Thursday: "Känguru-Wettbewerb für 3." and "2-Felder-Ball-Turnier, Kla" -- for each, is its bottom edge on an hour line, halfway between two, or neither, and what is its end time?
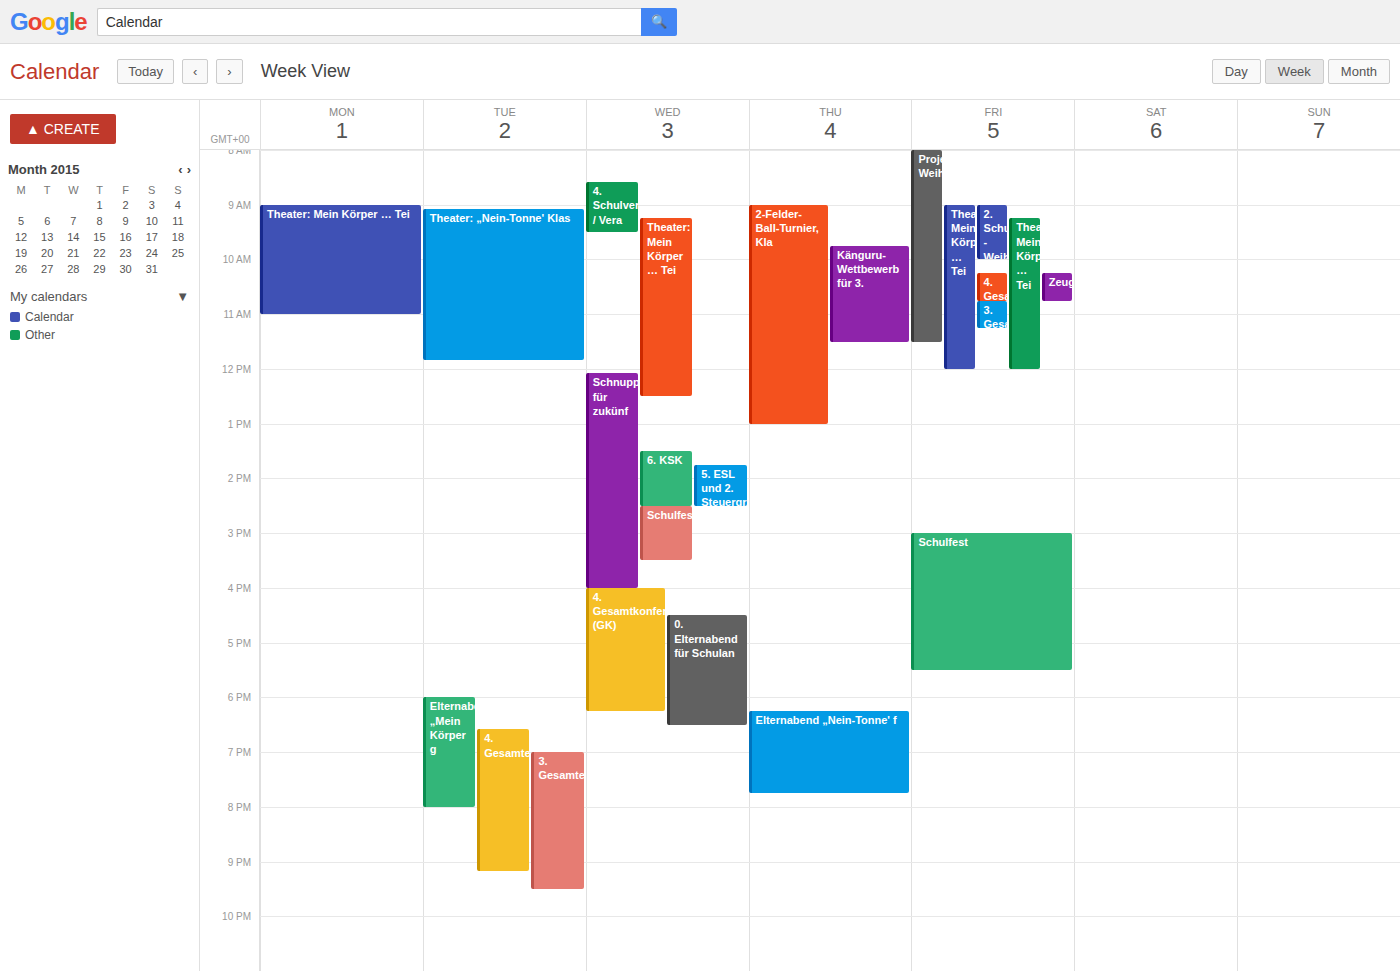
"Känguru-Wettbewerb für 3.": 11:30 AM, halfway between the 11 AM and 12 PM lines. "2-Felder-Ball-Turnier, Kla": 1:00 PM, exactly on the 1 PM line.